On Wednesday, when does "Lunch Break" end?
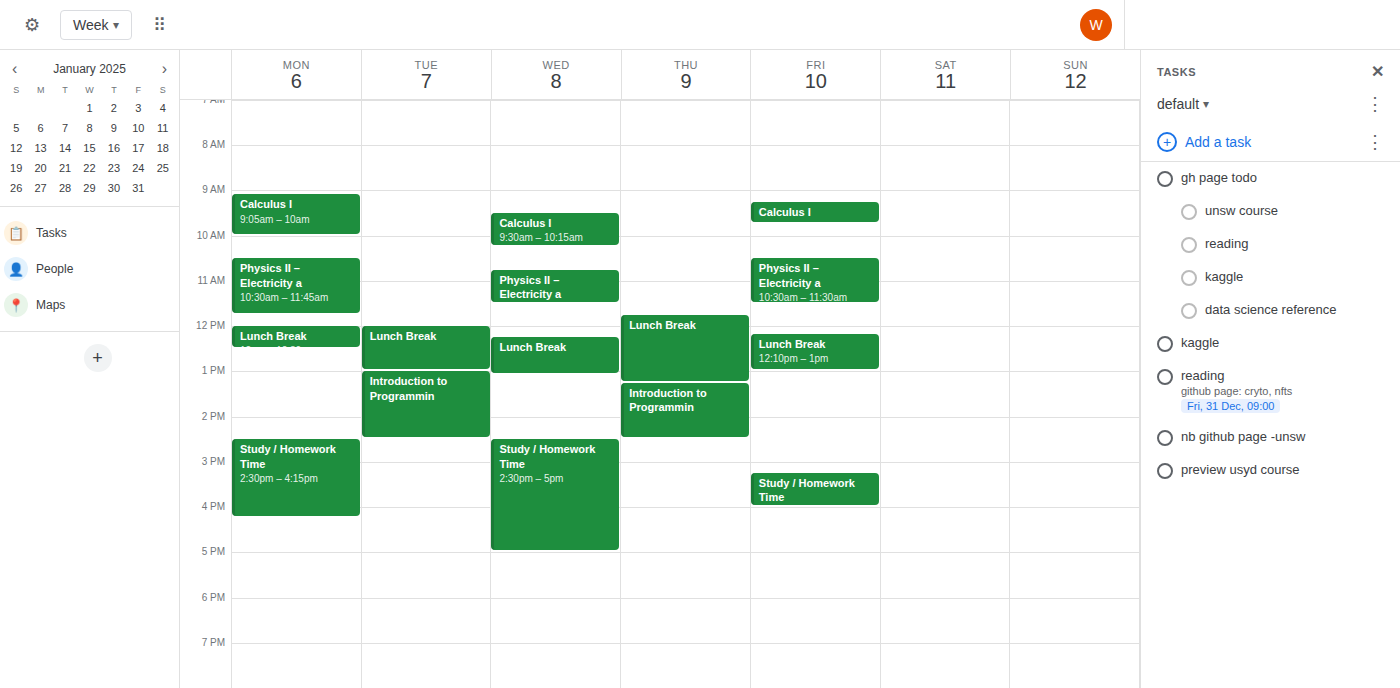
1:05 PM